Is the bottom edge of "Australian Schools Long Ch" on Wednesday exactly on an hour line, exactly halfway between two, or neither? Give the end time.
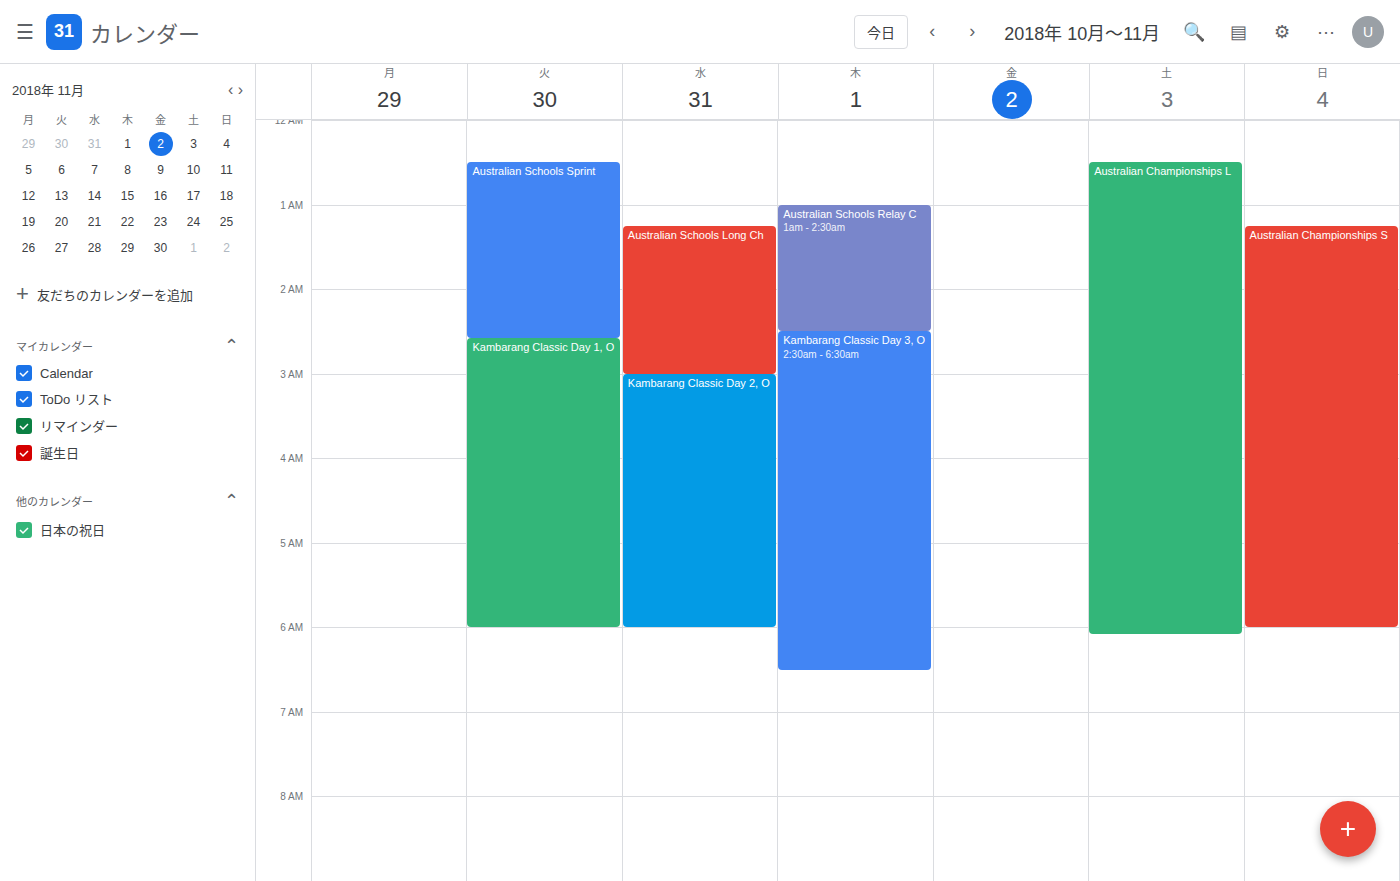
3:00 AM -- exactly on the 3 AM line.